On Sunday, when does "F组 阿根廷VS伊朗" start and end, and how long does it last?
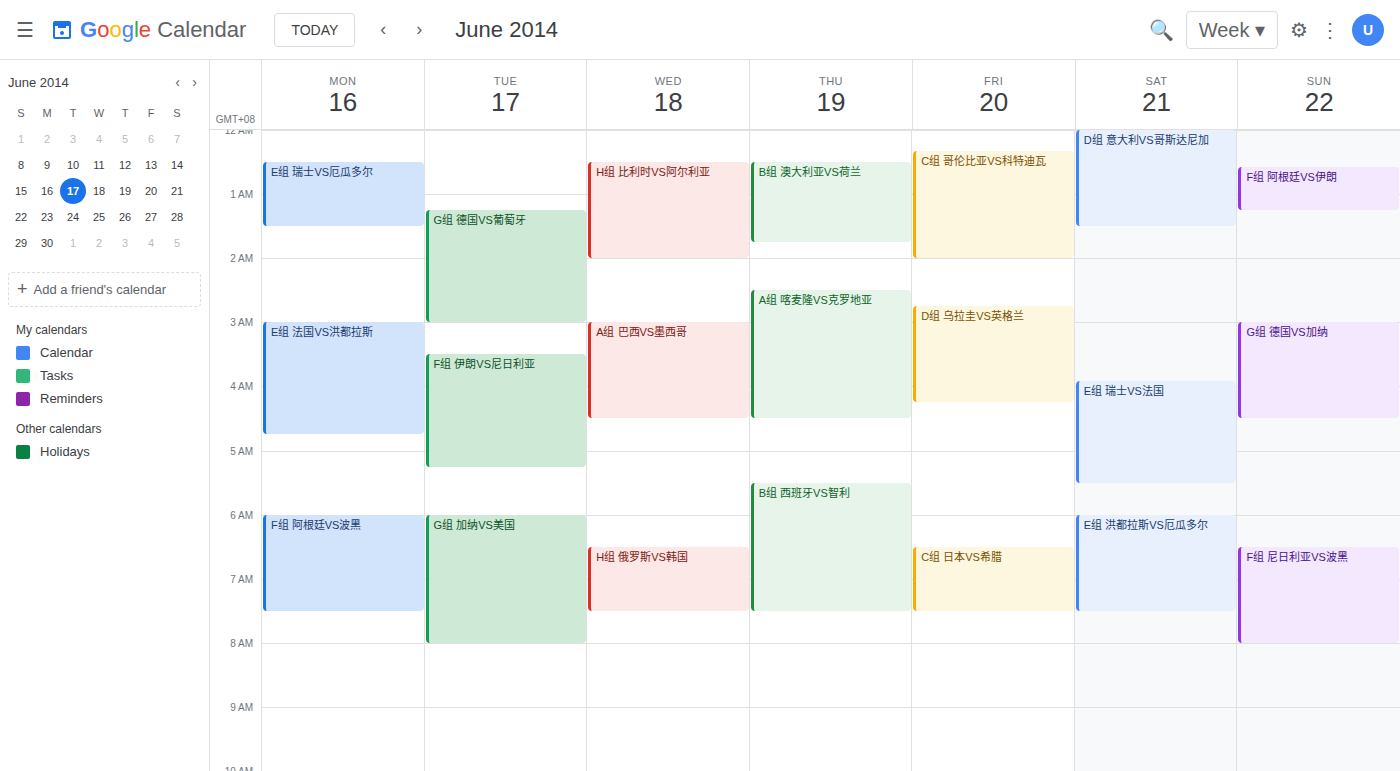
12:35 AM to 1:15 AM, 40 minutes